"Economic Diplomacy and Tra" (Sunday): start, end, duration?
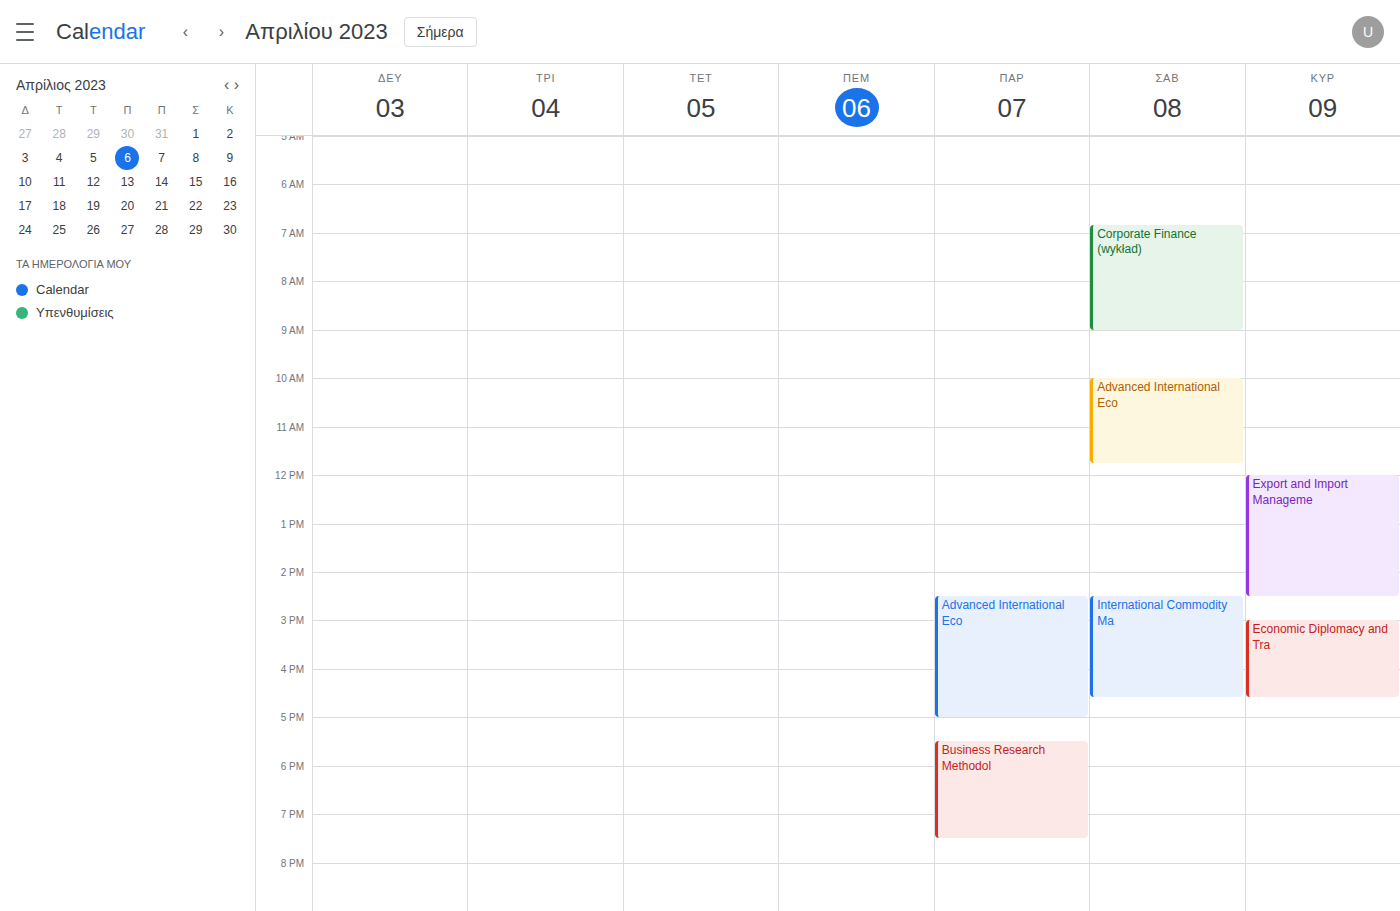
3:00 PM to 4:35 PM, 1 hour 35 minutes